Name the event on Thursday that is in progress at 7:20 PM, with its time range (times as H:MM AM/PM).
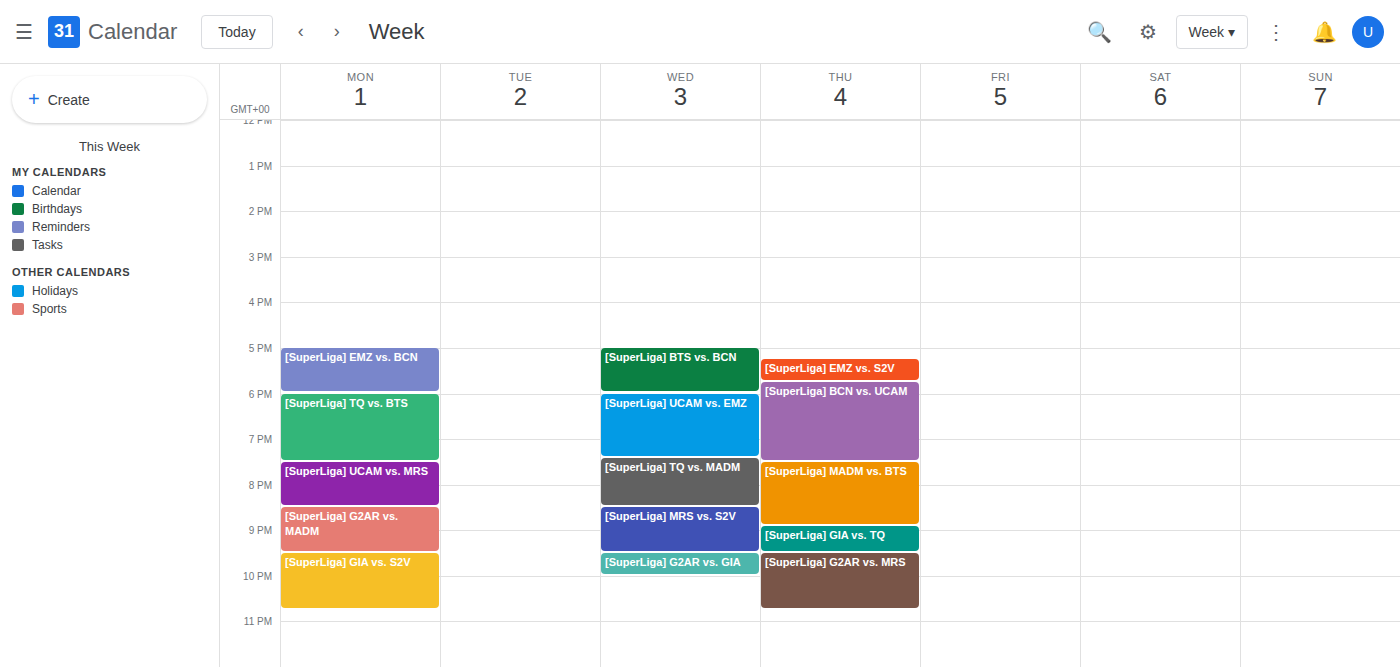
"[SuperLiga] BCN vs. UCAM", 5:45 PM to 7:30 PM